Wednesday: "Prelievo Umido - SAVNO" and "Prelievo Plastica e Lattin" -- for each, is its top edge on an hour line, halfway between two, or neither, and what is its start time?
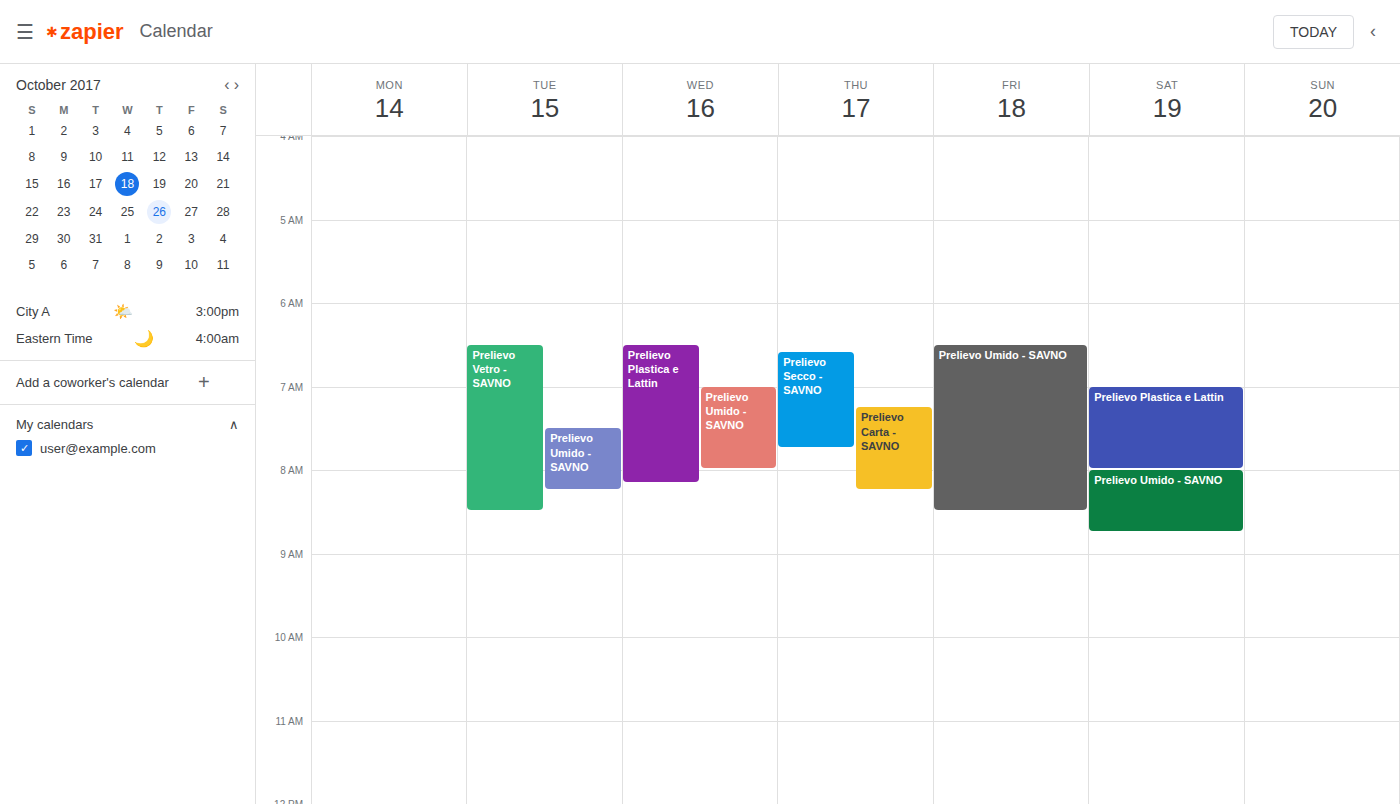
"Prelievo Umido - SAVNO": 7:00 AM, exactly on the 7 AM line. "Prelievo Plastica e Lattin": 6:30 AM, halfway between the 6 AM and 7 AM lines.